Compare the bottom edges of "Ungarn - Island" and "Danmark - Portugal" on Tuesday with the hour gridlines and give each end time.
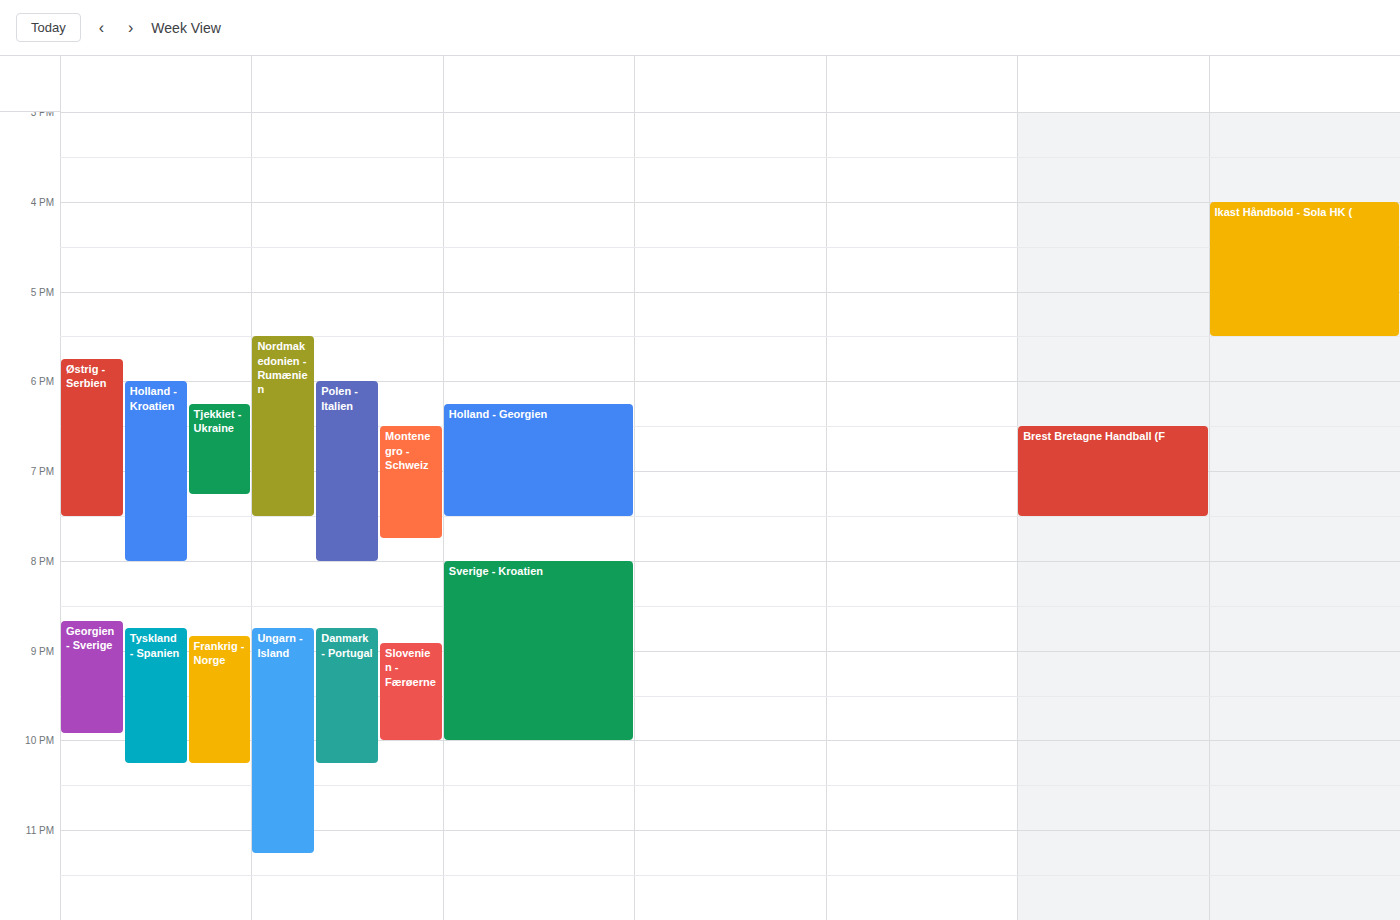
"Ungarn - Island": 11:15 PM, neither: a quarter of the way from the 11 PM line to the 12 AM line. "Danmark - Portugal": 10:15 PM, neither: a quarter of the way from the 10 PM line to the 11 PM line.